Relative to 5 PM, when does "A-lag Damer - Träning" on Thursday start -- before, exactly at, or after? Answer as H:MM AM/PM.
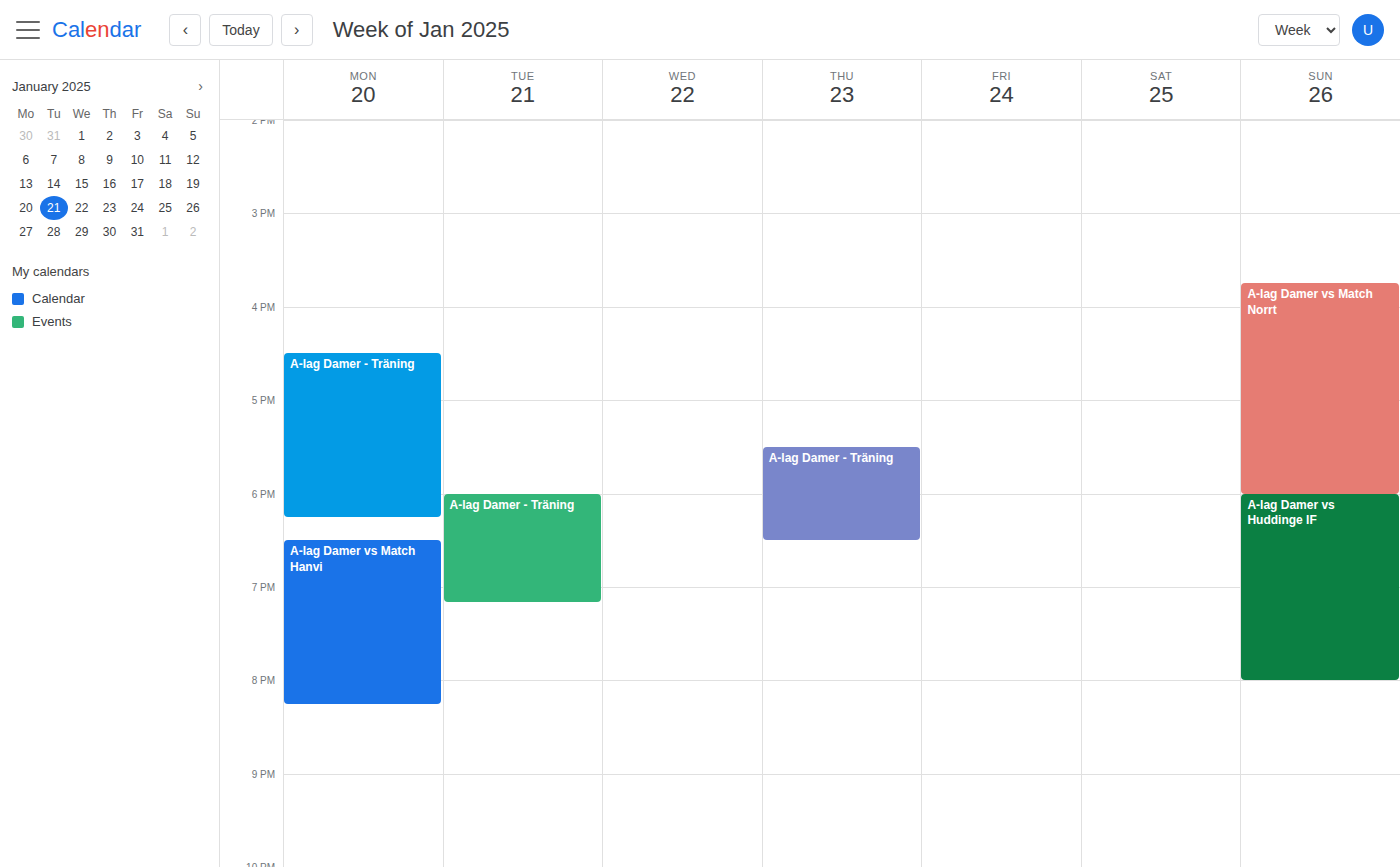
5:30 PM -- after 5 PM, 30 minutes below the 5 PM line.